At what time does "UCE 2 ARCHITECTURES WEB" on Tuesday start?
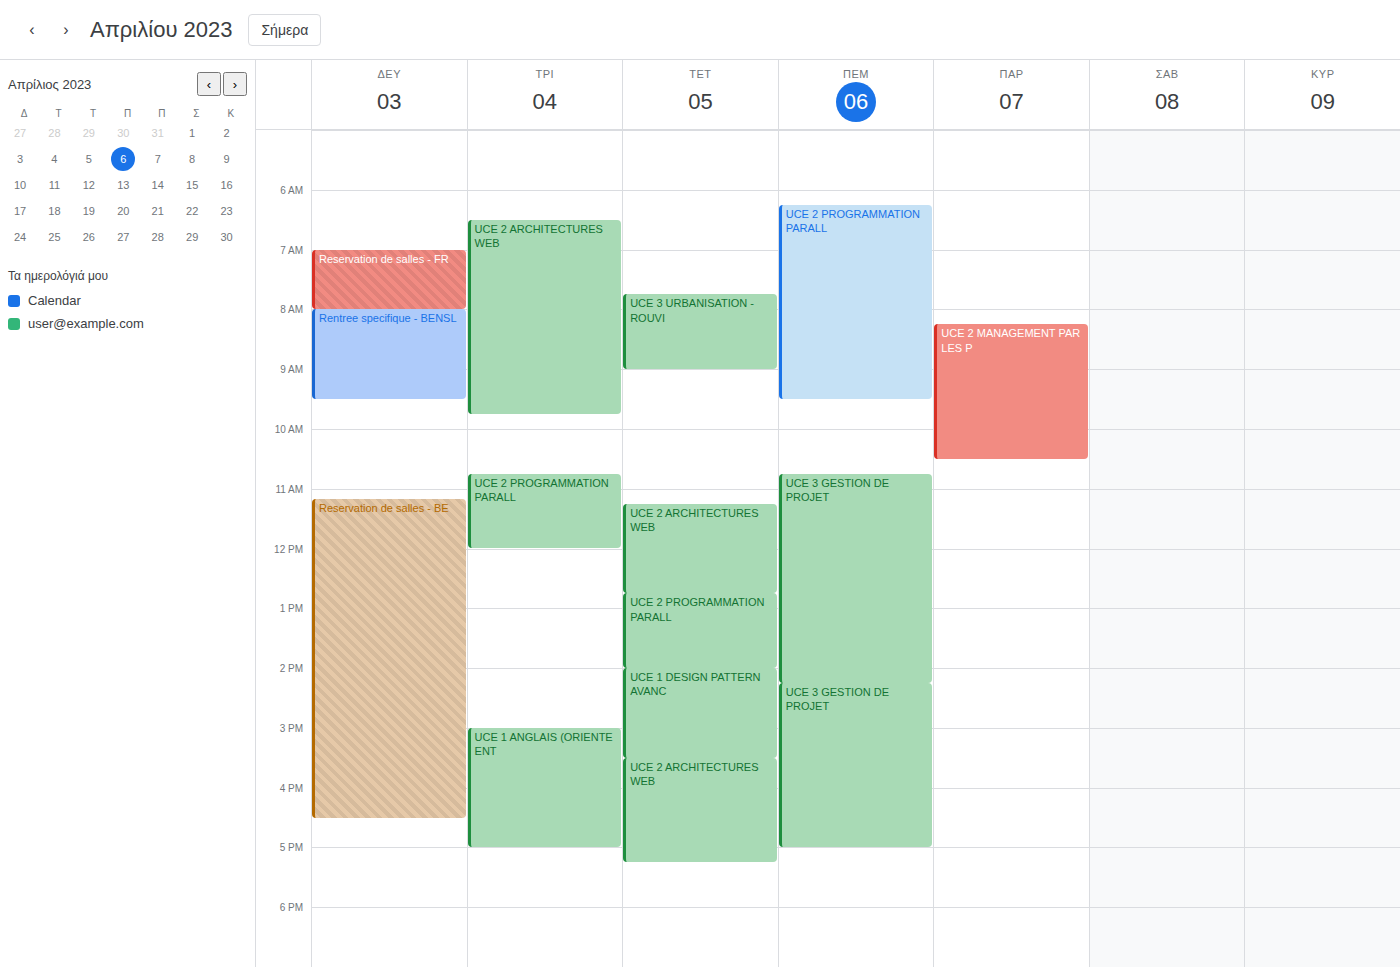
6:30 AM